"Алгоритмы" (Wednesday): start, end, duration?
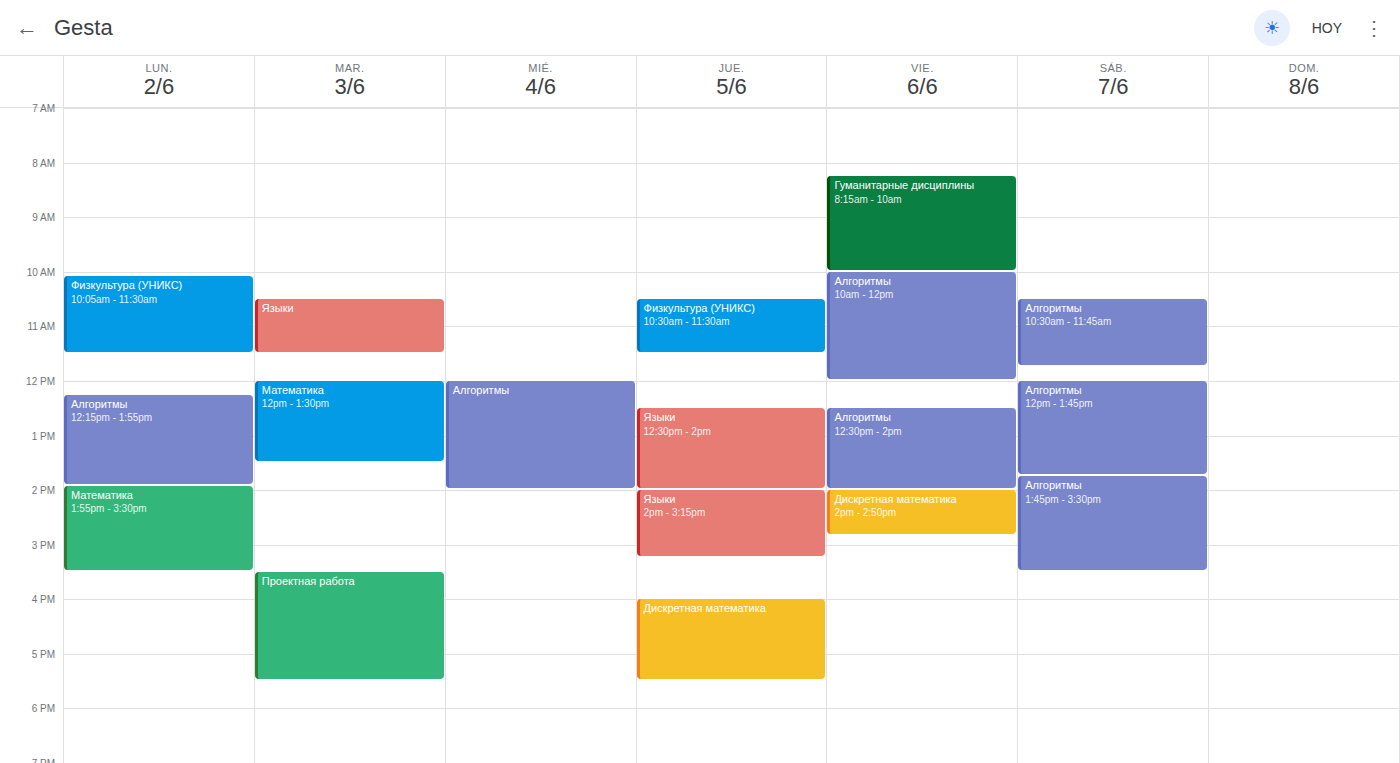
12:00 PM to 2:00 PM, 2 hours